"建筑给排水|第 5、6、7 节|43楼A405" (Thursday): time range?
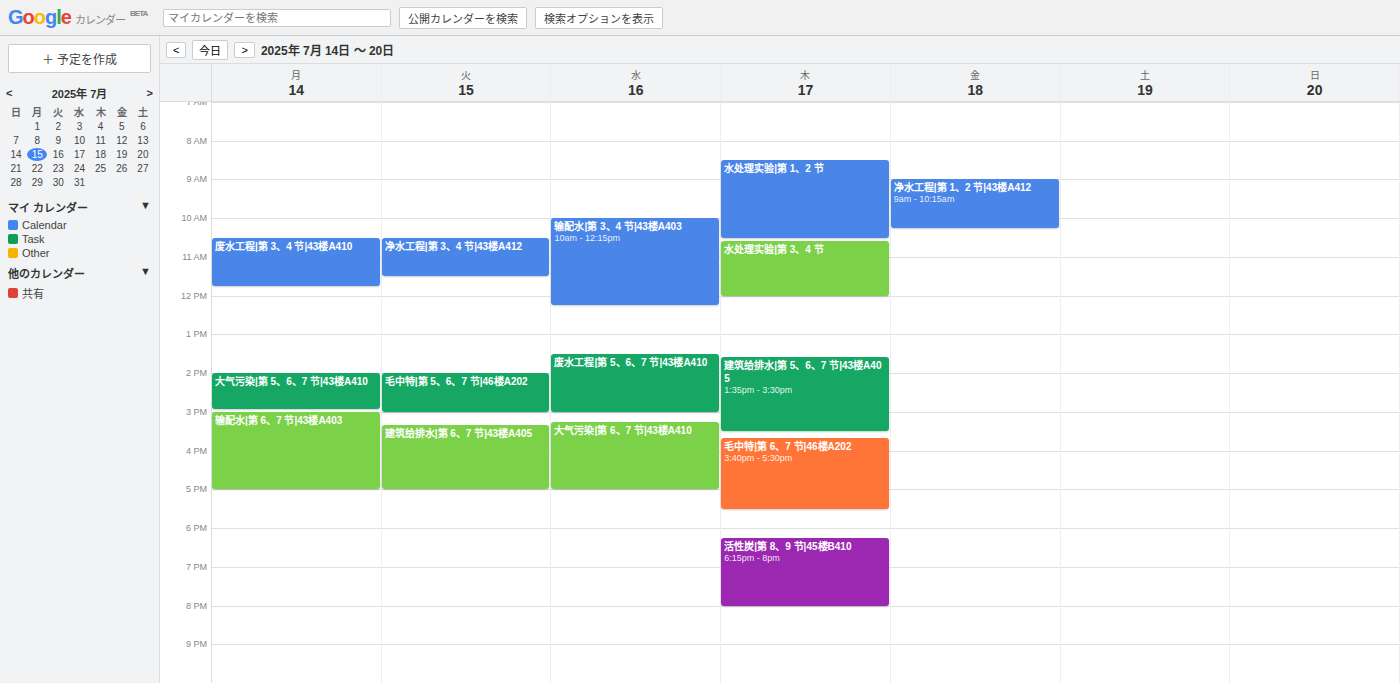
1:35 PM to 3:30 PM